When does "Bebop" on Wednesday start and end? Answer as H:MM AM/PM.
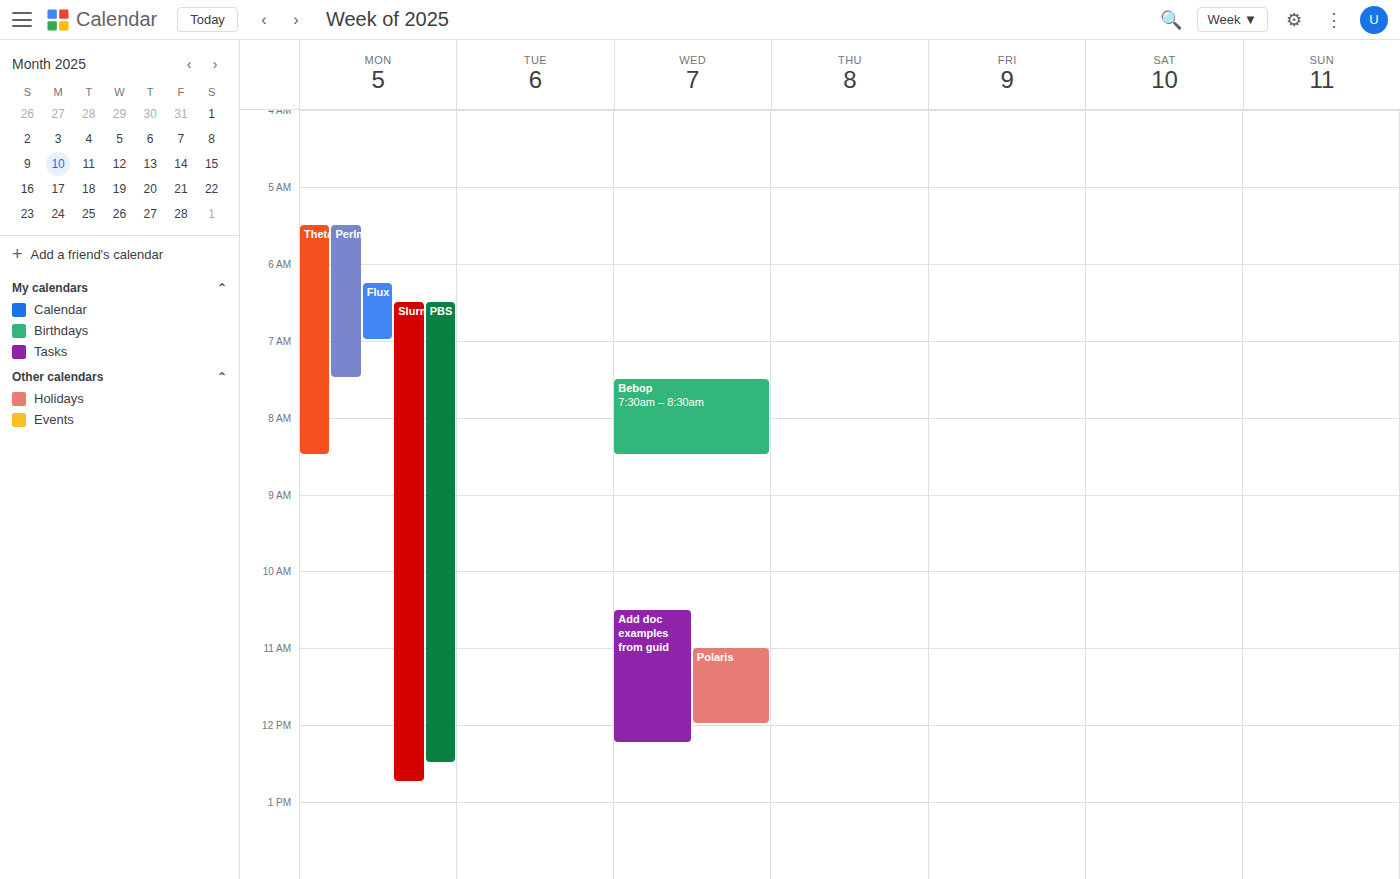
7:30 AM to 8:30 AM